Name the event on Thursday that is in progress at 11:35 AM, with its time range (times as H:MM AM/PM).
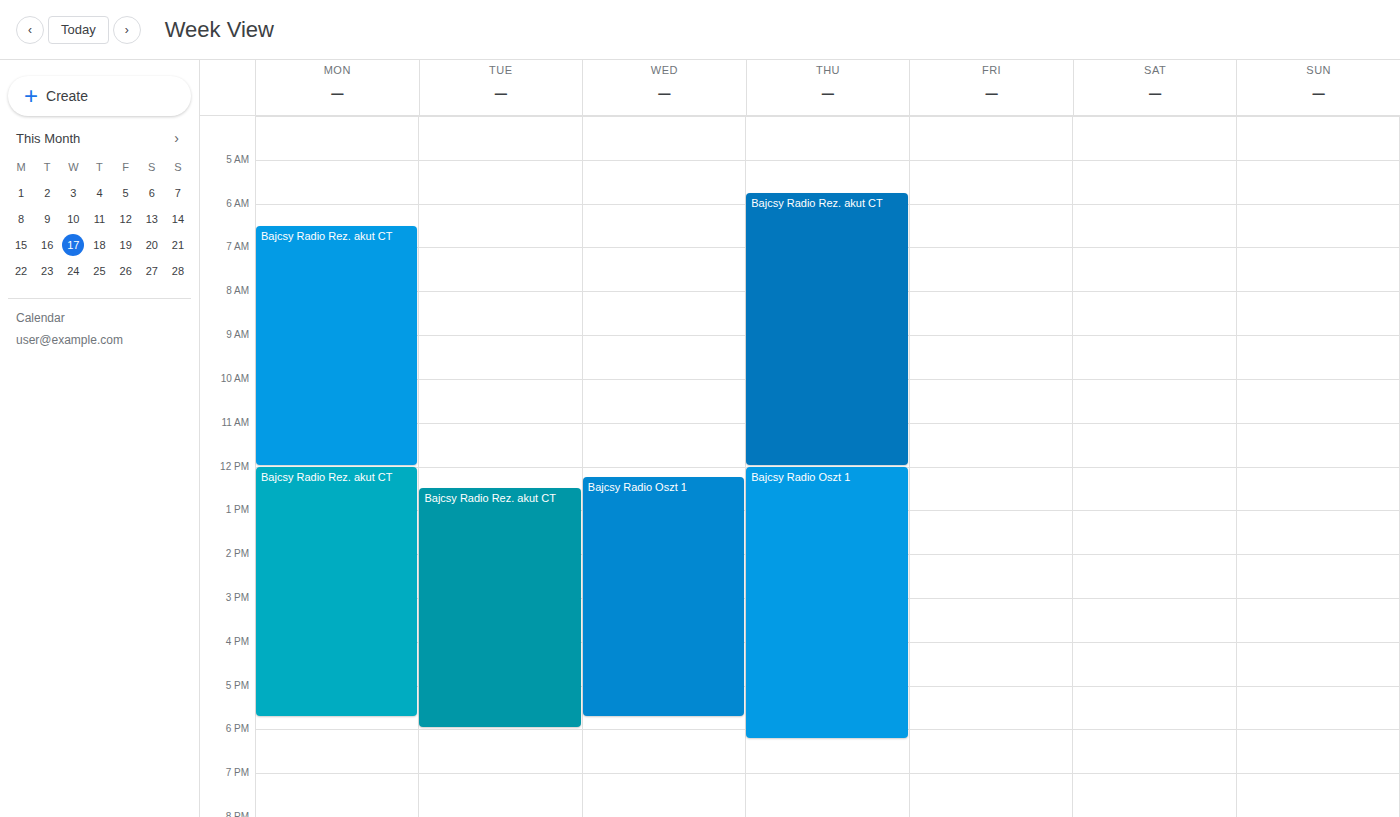
"Bajcsy Radio Rez. akut CT", 5:45 AM to 12:00 PM